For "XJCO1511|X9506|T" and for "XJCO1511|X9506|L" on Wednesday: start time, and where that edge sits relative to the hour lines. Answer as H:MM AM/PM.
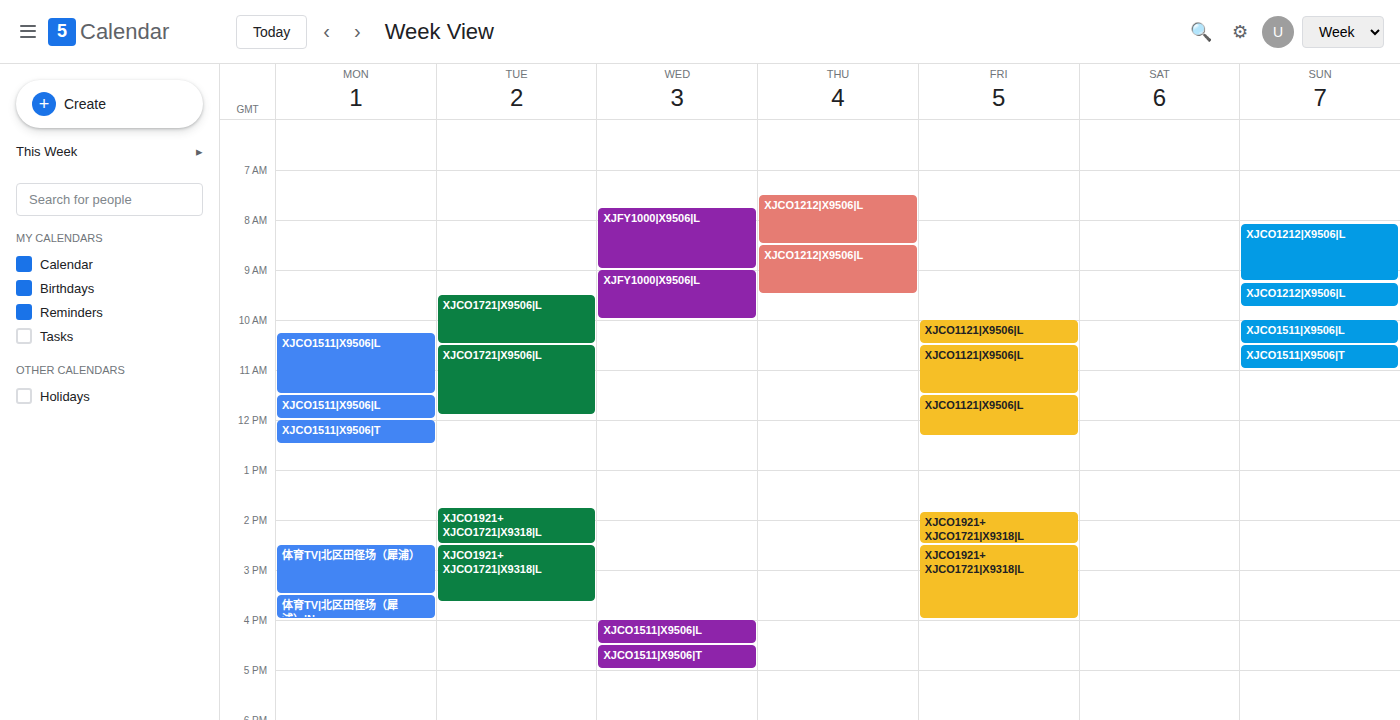
"XJCO1511|X9506|T": 4:30 PM, halfway between the 4 PM and 5 PM lines. "XJCO1511|X9506|L": 4:00 PM, exactly on the 4 PM line.